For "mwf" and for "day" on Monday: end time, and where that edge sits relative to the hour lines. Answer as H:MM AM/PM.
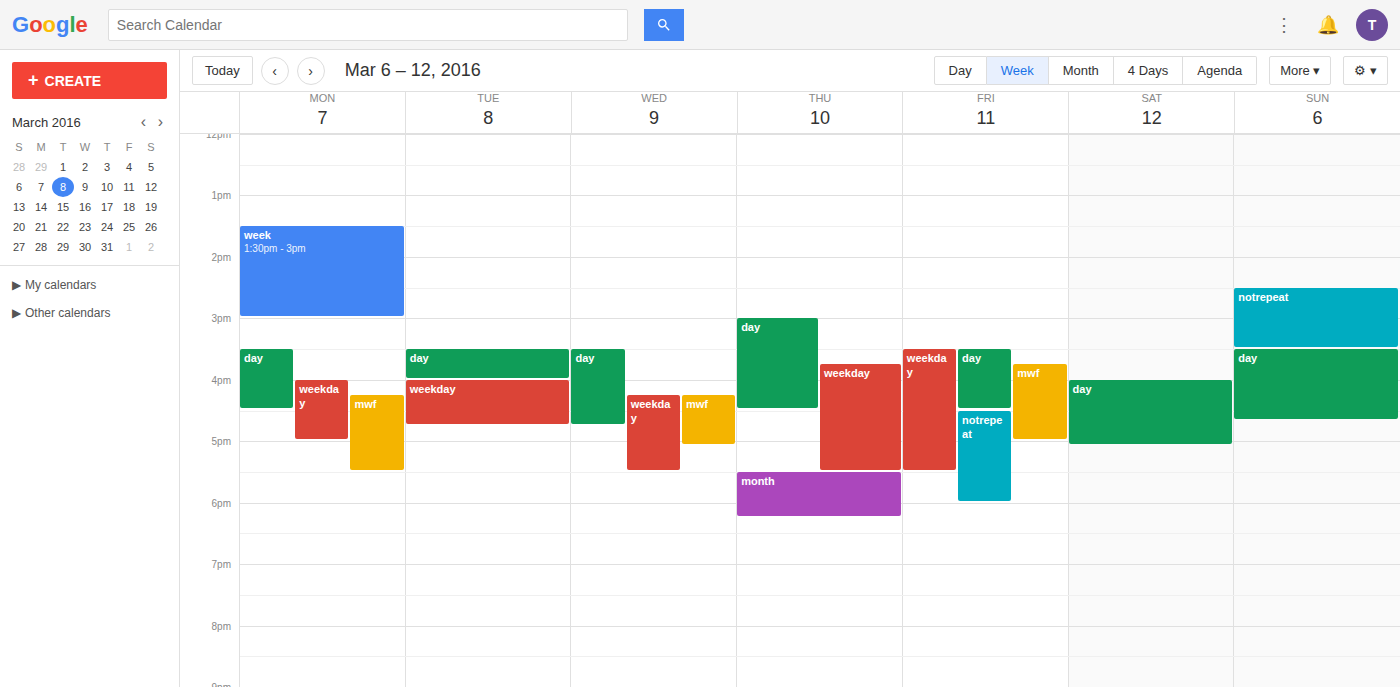
"mwf": 5:30 PM, halfway between the 5 PM and 6 PM lines. "day": 4:30 PM, halfway between the 4 PM and 5 PM lines.